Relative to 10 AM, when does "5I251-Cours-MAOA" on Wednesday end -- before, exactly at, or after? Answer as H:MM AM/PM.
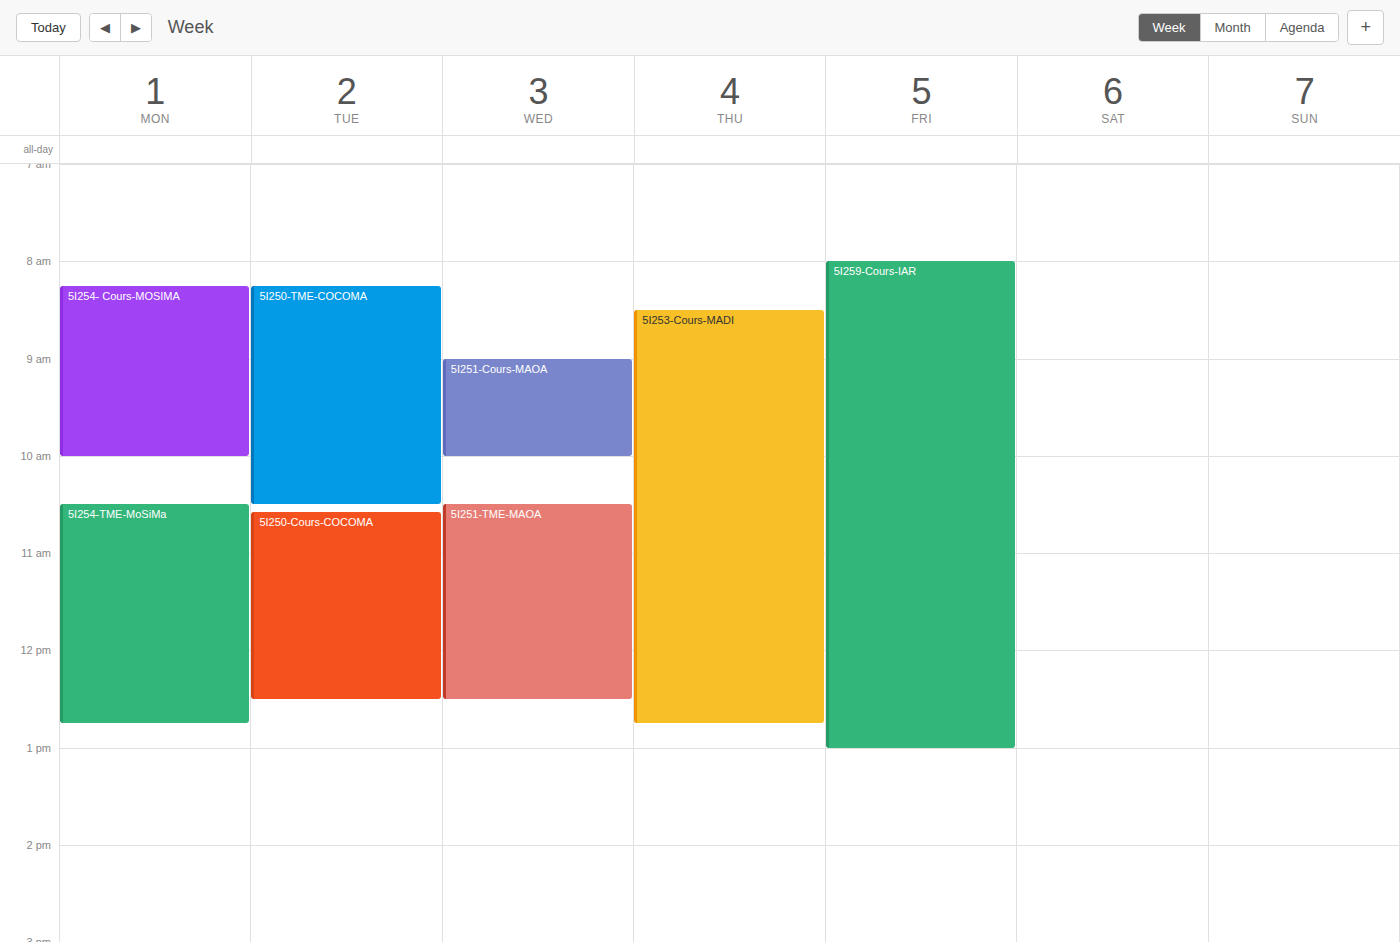
10:00 AM -- exactly at 10 AM, on the 10 AM line.